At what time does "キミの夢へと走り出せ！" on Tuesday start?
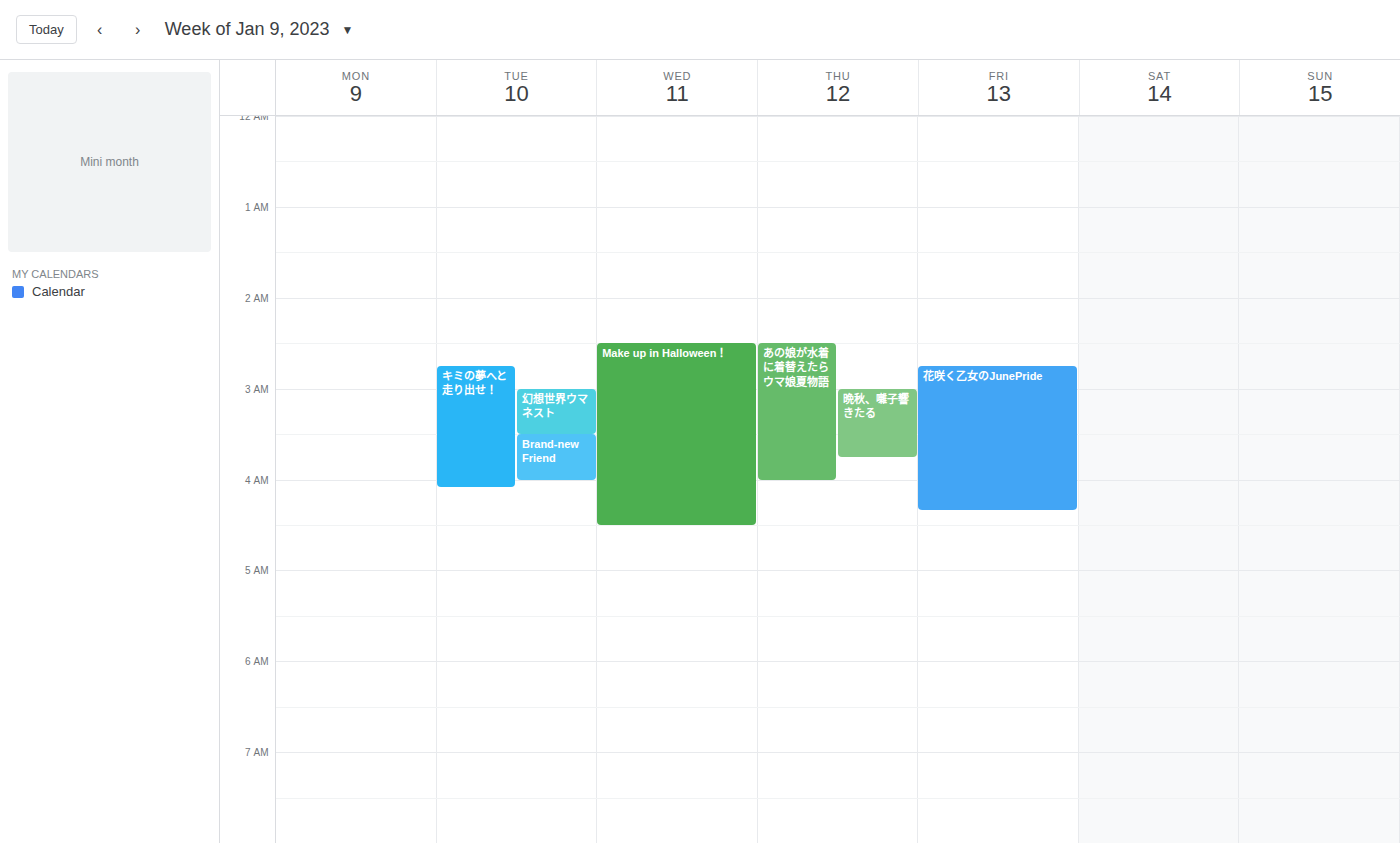
02:45